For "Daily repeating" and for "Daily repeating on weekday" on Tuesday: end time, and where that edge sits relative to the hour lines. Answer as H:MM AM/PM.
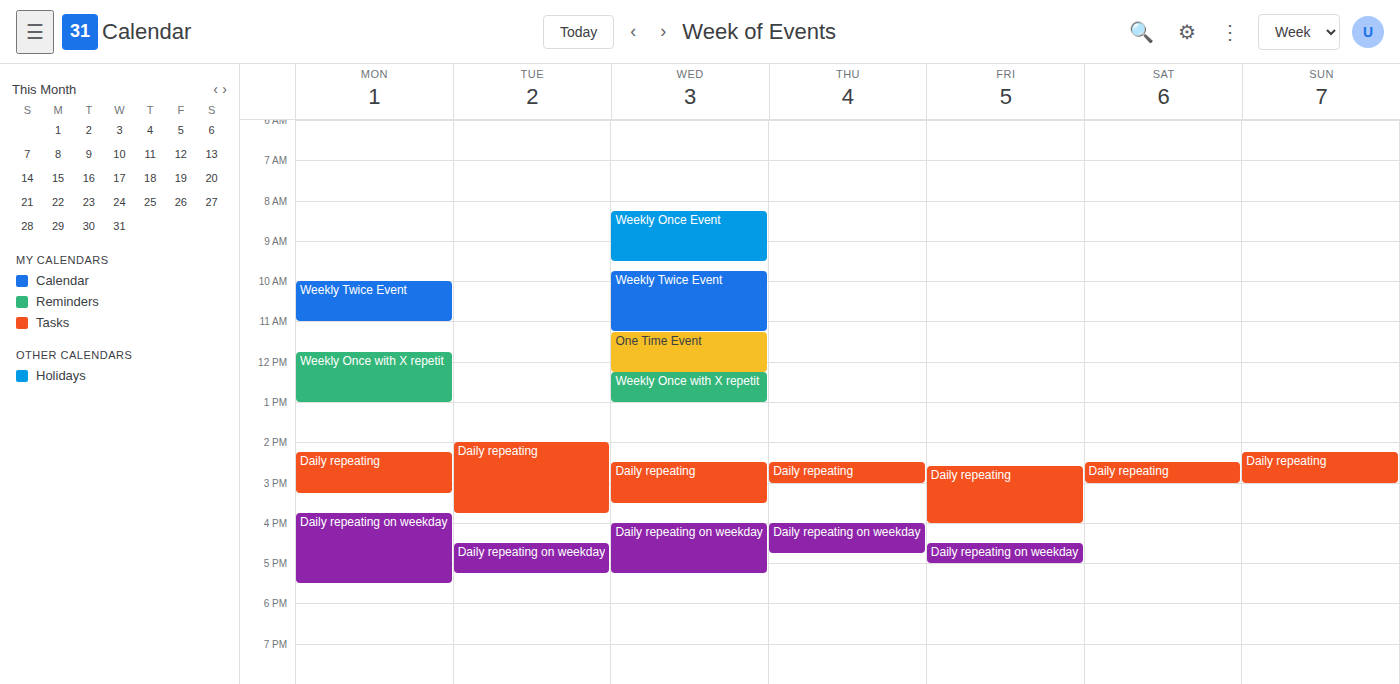
"Daily repeating": 3:45 PM, neither: three quarters of the way from the 3 PM line to the 4 PM line. "Daily repeating on weekday": 5:15 PM, neither: a quarter of the way from the 5 PM line to the 6 PM line.